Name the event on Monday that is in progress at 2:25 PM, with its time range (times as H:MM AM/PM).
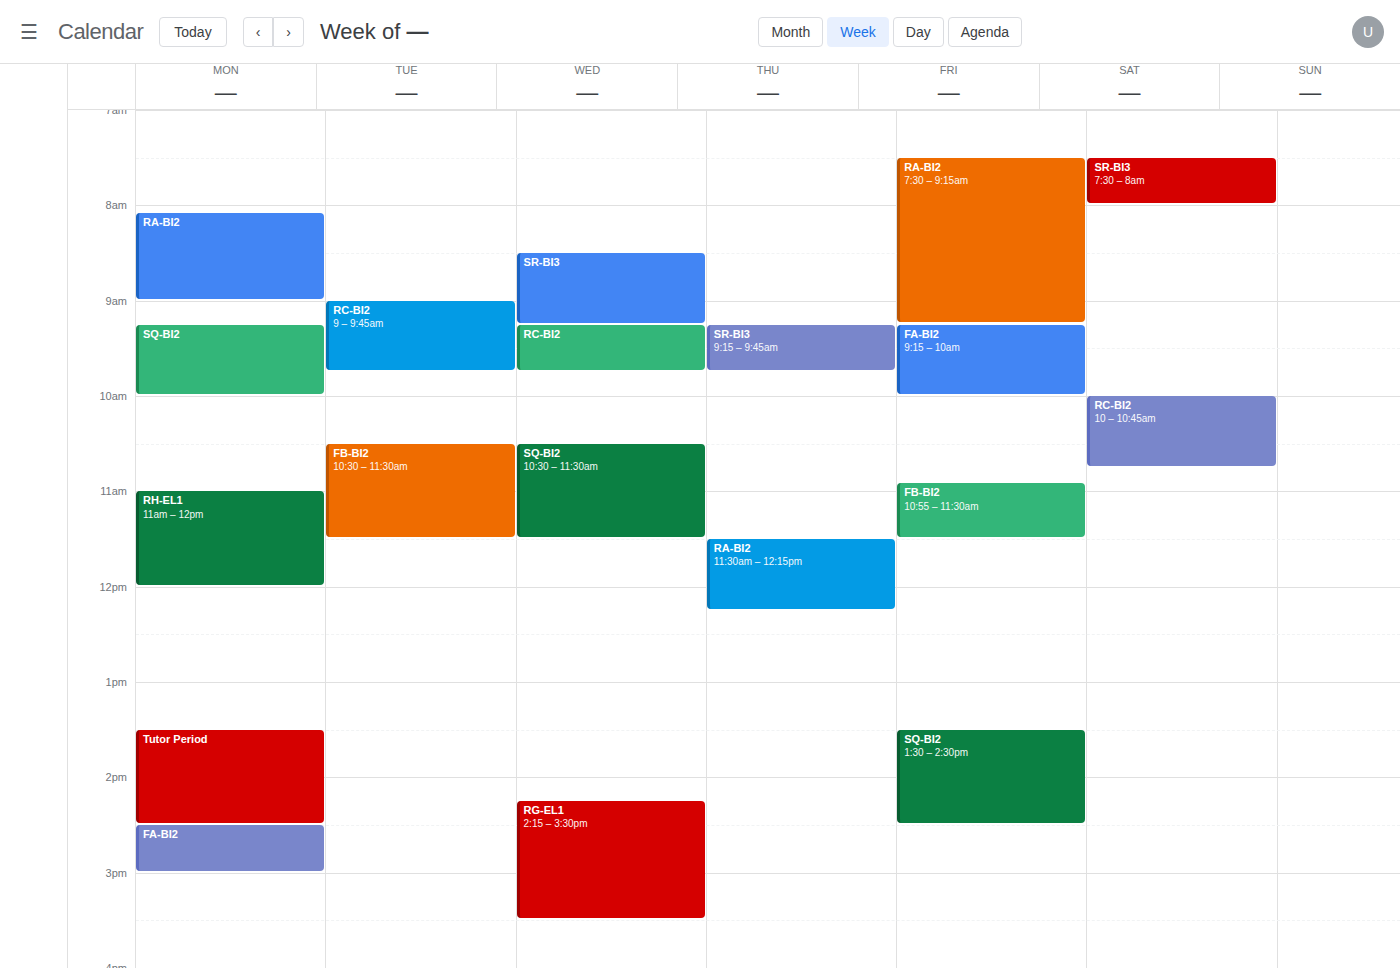
"Tutor Period", 1:30 PM to 2:30 PM